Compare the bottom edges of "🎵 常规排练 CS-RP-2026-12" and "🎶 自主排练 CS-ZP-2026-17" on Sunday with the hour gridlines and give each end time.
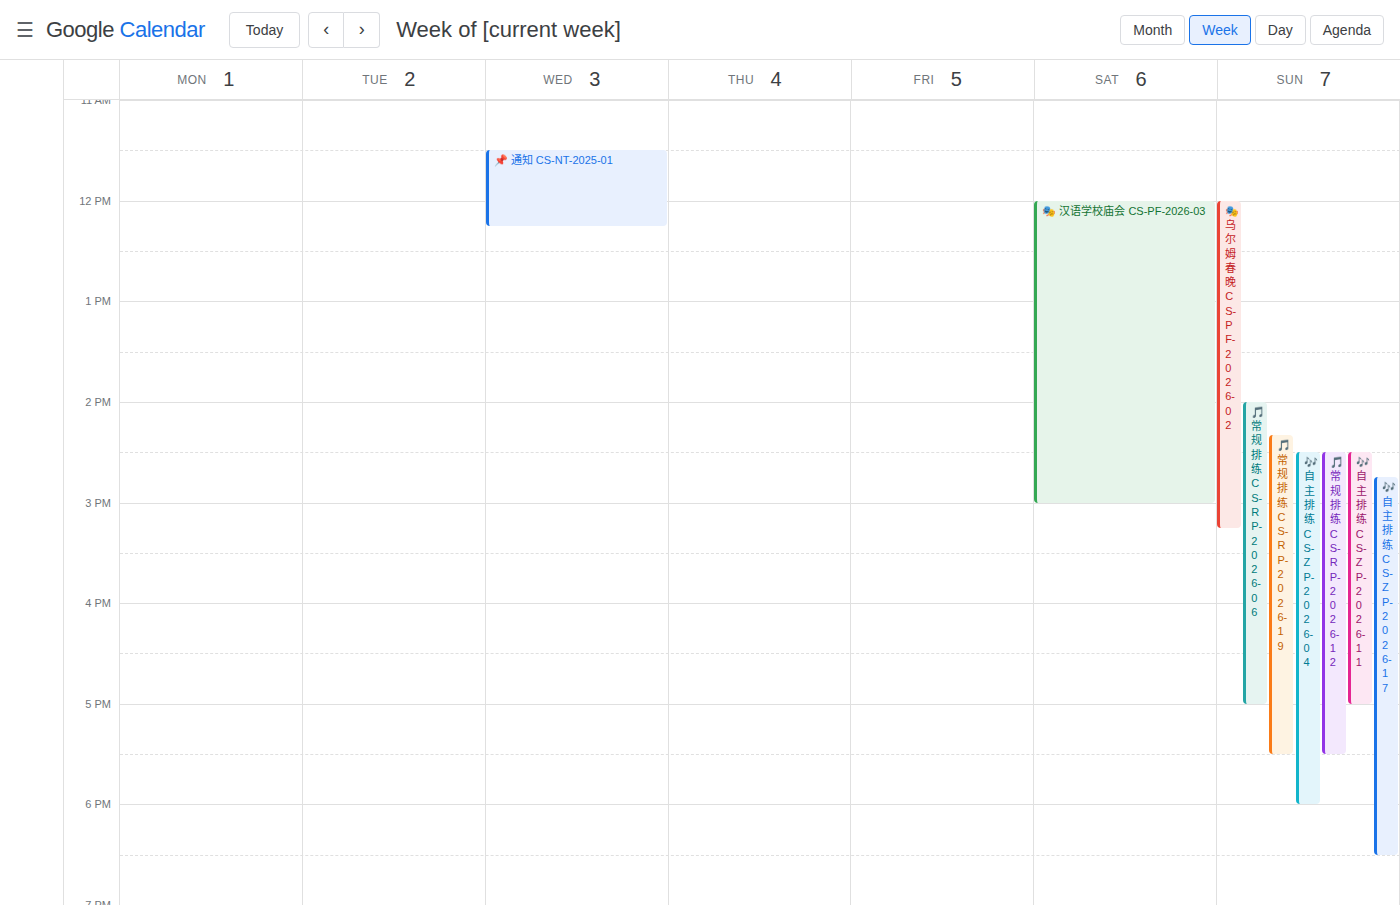
"🎵 常规排练 CS-RP-2026-12": 5:30 PM, halfway between the 5 PM and 6 PM lines. "🎶 自主排练 CS-ZP-2026-17": 6:30 PM, halfway between the 6 PM and 7 PM lines.